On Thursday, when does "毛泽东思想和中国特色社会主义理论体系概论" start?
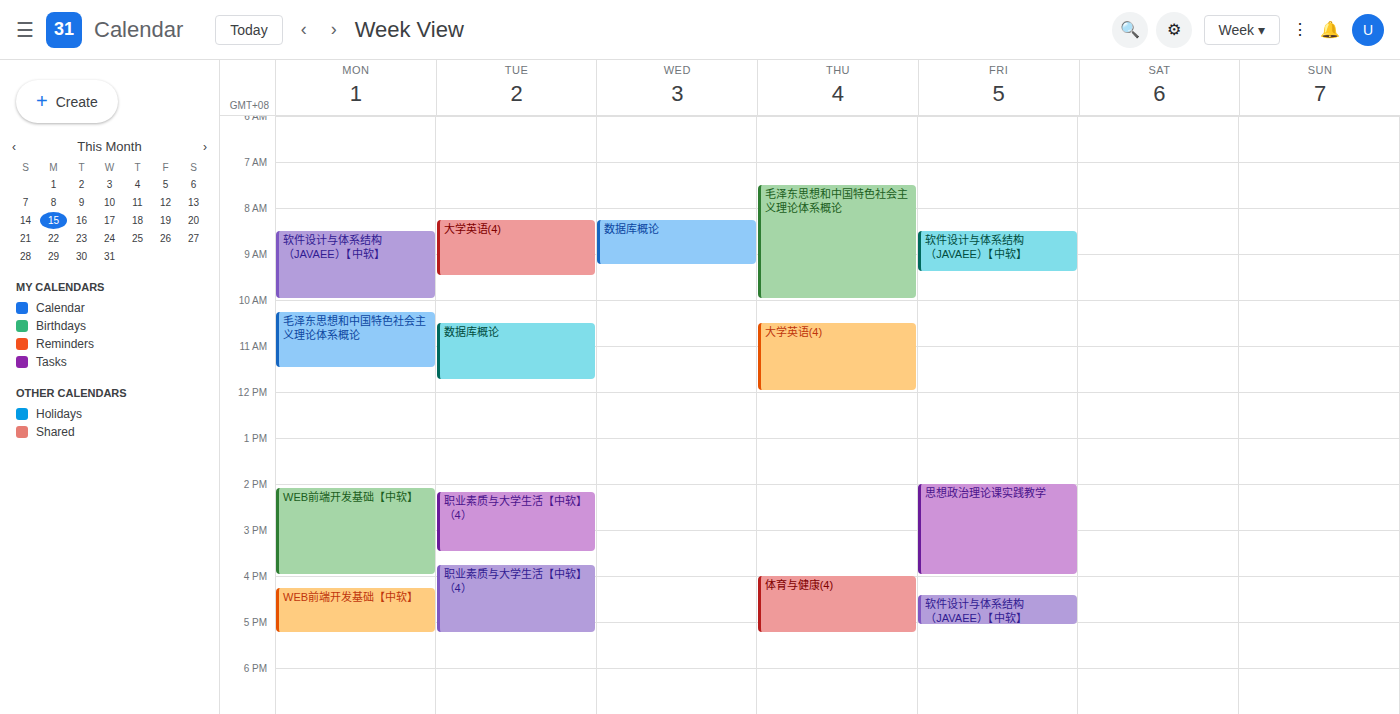
7:30 AM